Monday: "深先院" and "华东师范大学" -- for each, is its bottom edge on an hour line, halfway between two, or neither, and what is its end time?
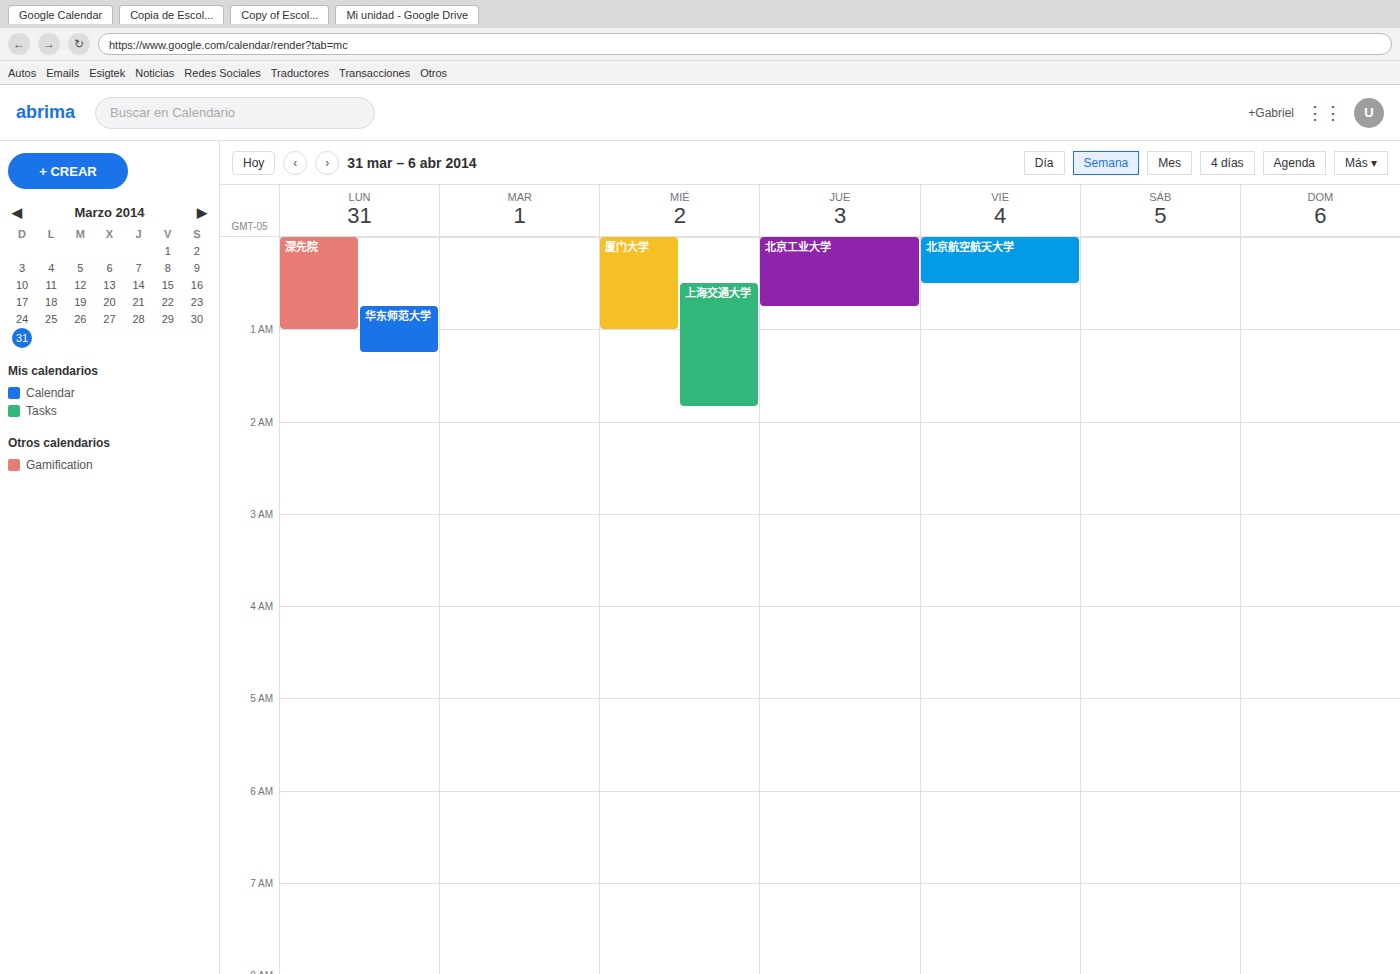
"深先院": 1:00 AM, exactly on the 1 AM line. "华东师范大学": 1:15 AM, neither: a quarter of the way from the 1 AM line to the 2 AM line.